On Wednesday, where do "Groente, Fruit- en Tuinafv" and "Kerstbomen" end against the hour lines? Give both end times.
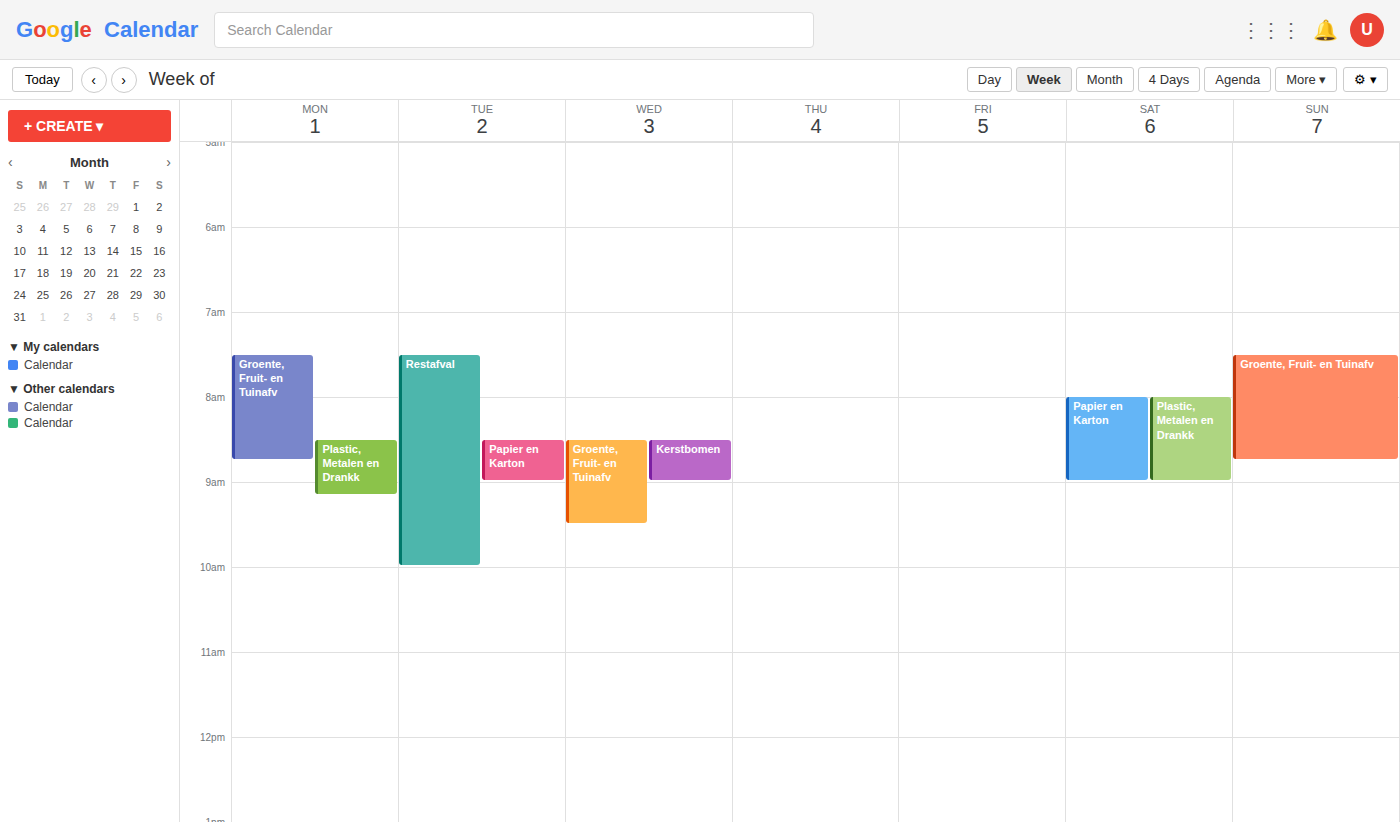
"Groente, Fruit- en Tuinafv": 9:30 AM, halfway between the 9 AM and 10 AM lines. "Kerstbomen": 9:00 AM, exactly on the 9 AM line.